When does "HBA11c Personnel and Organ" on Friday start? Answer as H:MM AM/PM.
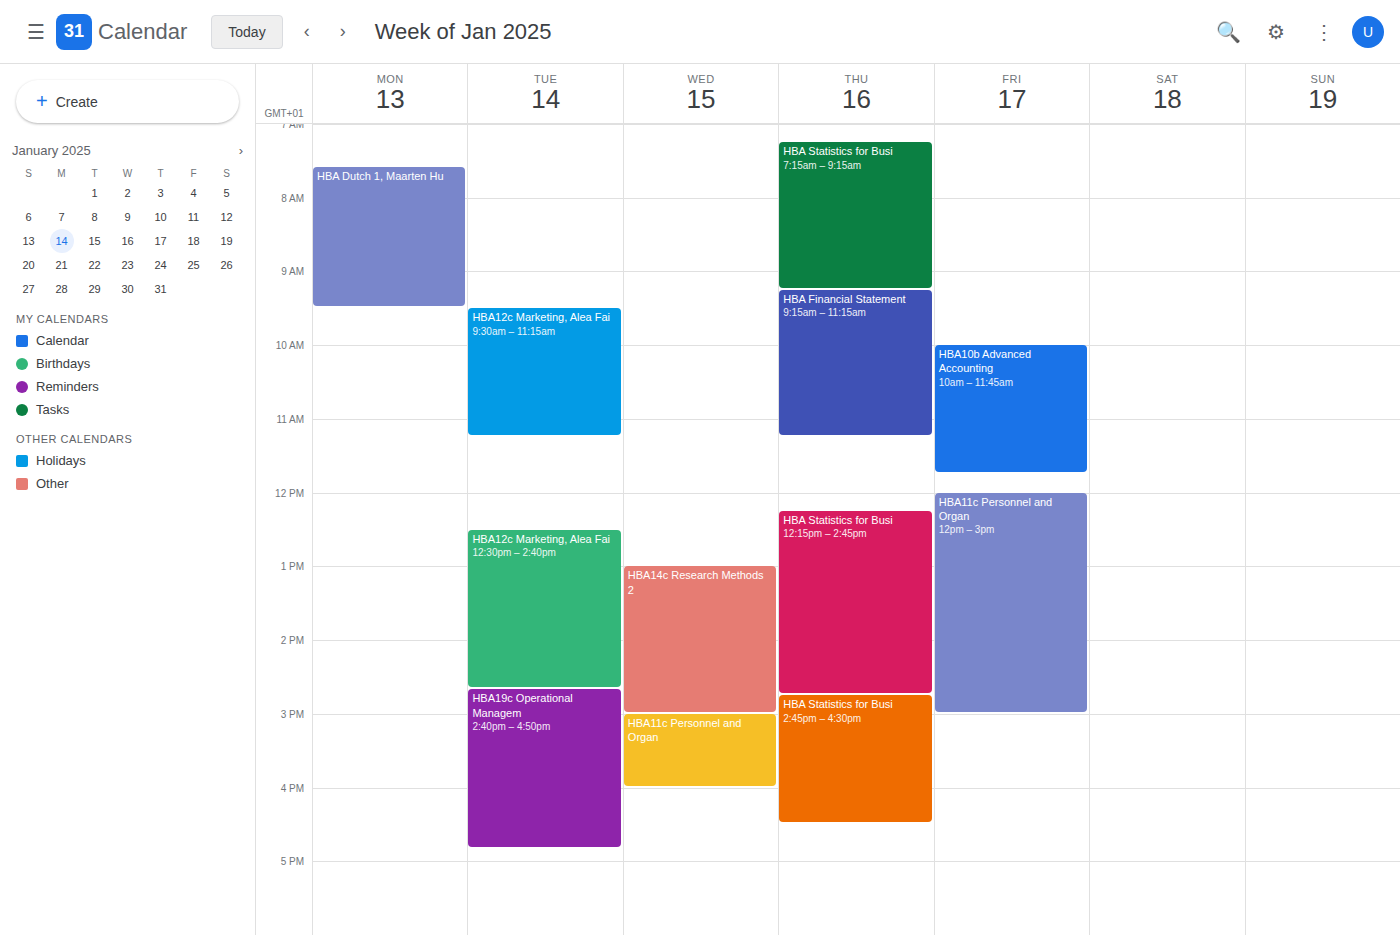
12:00 PM